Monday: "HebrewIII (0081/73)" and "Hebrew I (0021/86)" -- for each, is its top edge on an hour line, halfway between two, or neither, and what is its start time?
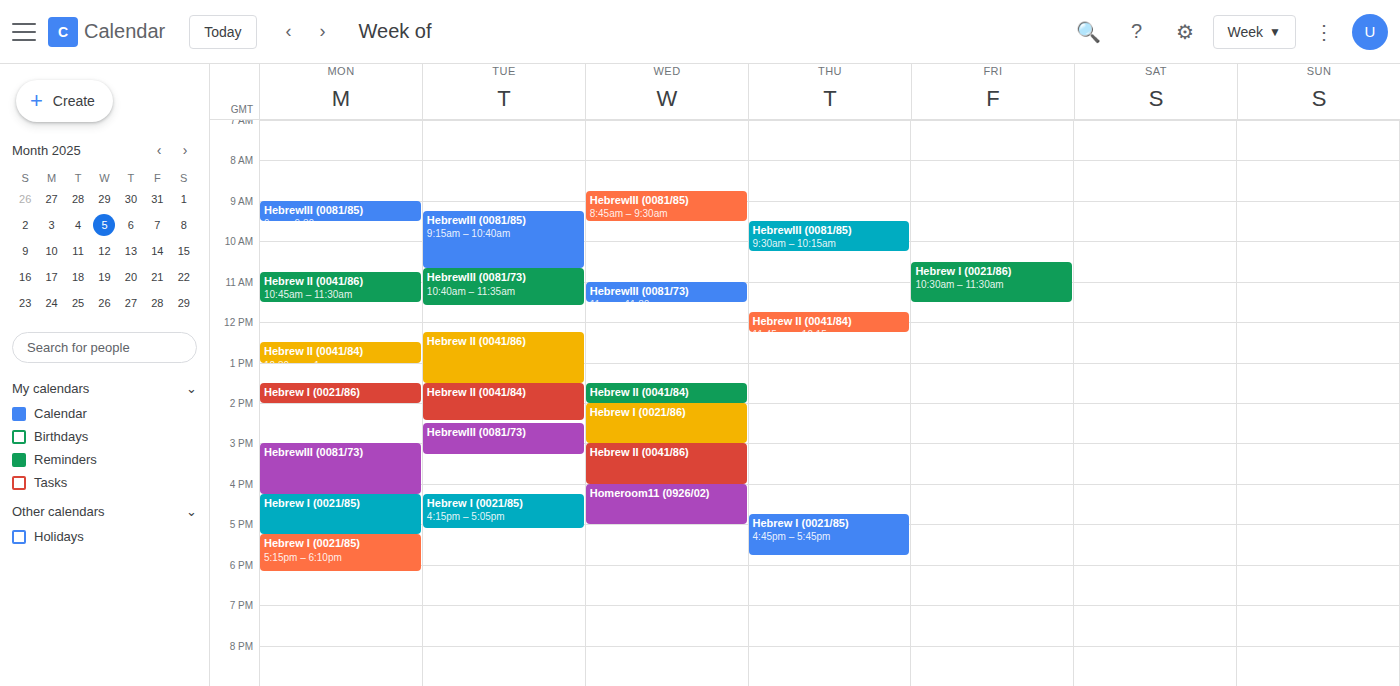
"HebrewIII (0081/73)": 3:00 PM, exactly on the 3 PM line. "Hebrew I (0021/86)": 1:30 PM, halfway between the 1 PM and 2 PM lines.